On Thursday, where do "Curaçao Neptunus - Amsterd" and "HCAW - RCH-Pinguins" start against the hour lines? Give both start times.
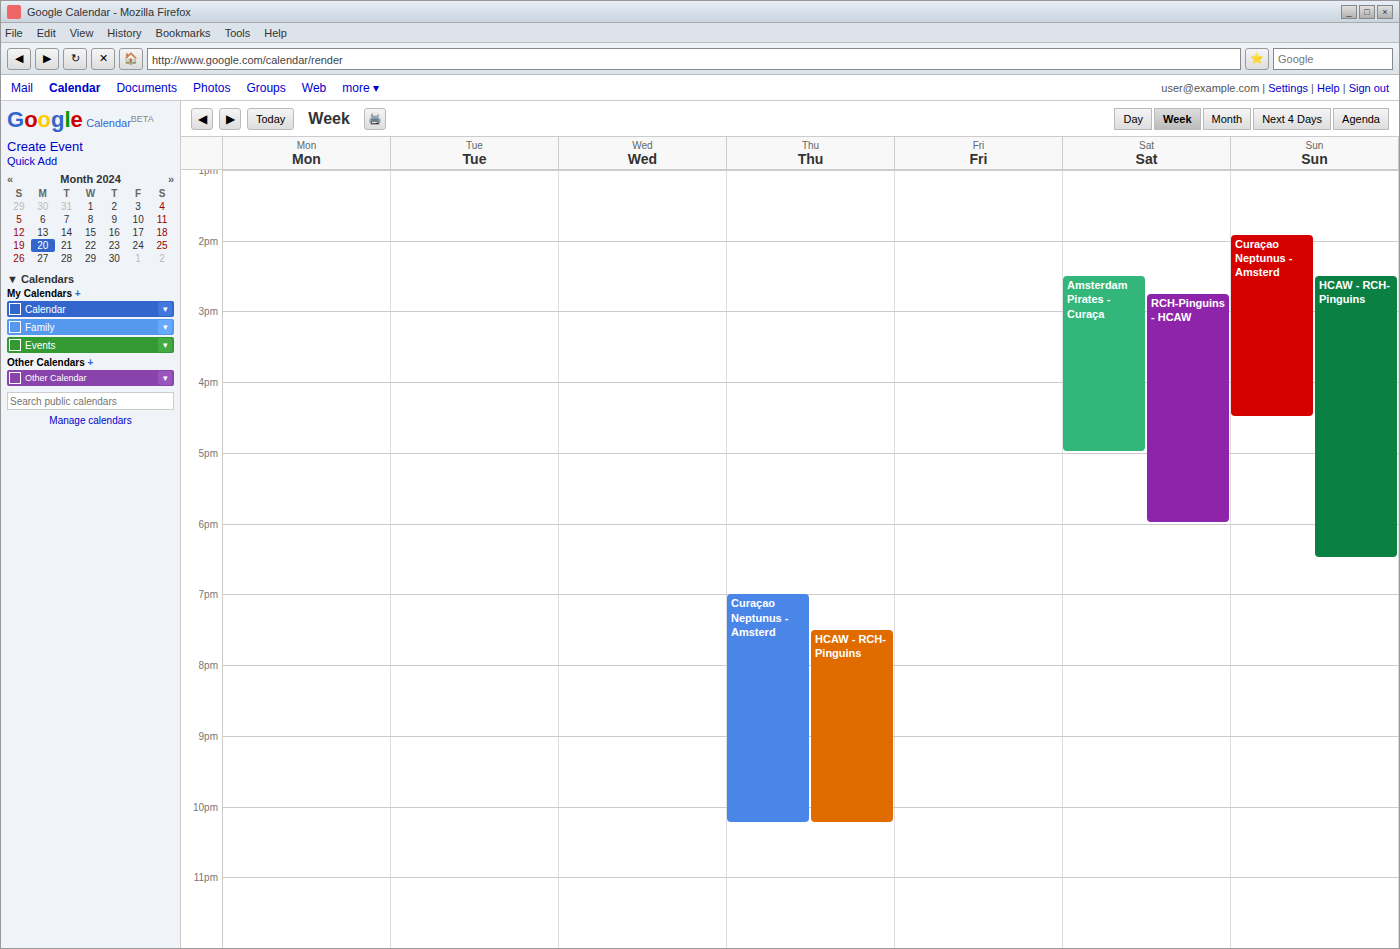
"Curaçao Neptunus - Amsterd": 7:00 PM, exactly on the 7 PM line. "HCAW - RCH-Pinguins": 7:30 PM, halfway between the 7 PM and 8 PM lines.